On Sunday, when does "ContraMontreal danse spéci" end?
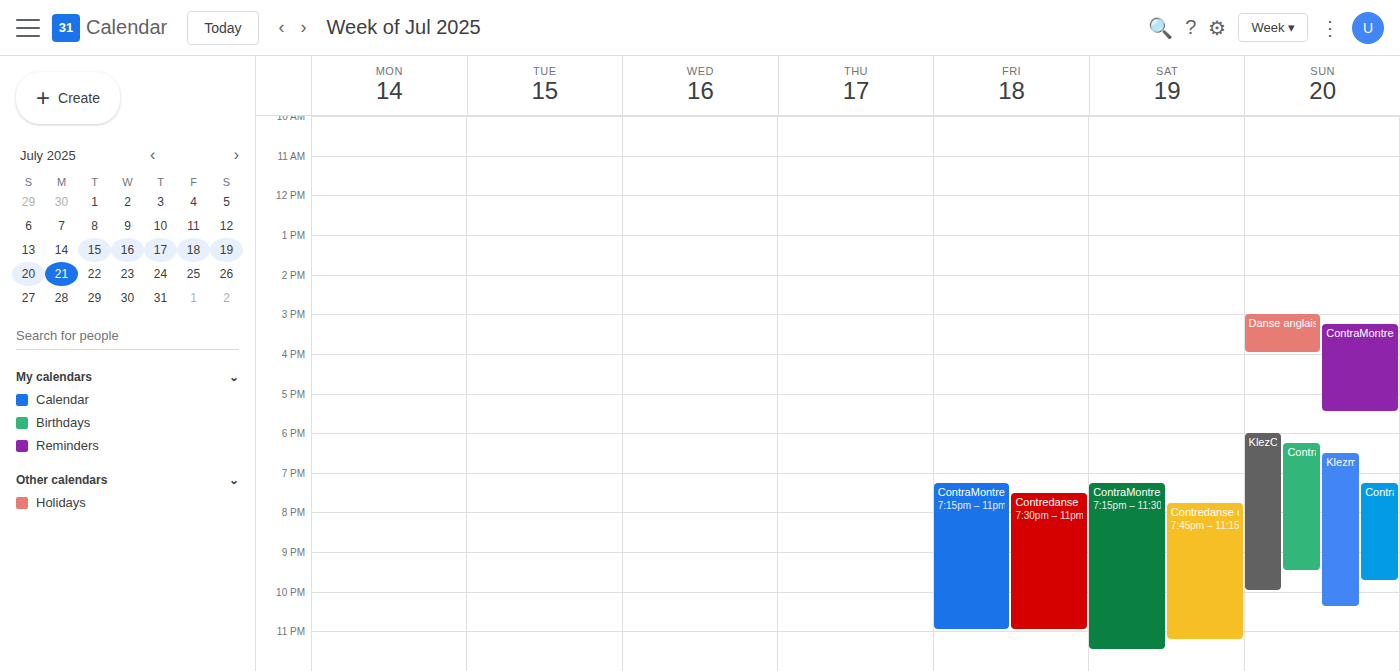
9:30 PM